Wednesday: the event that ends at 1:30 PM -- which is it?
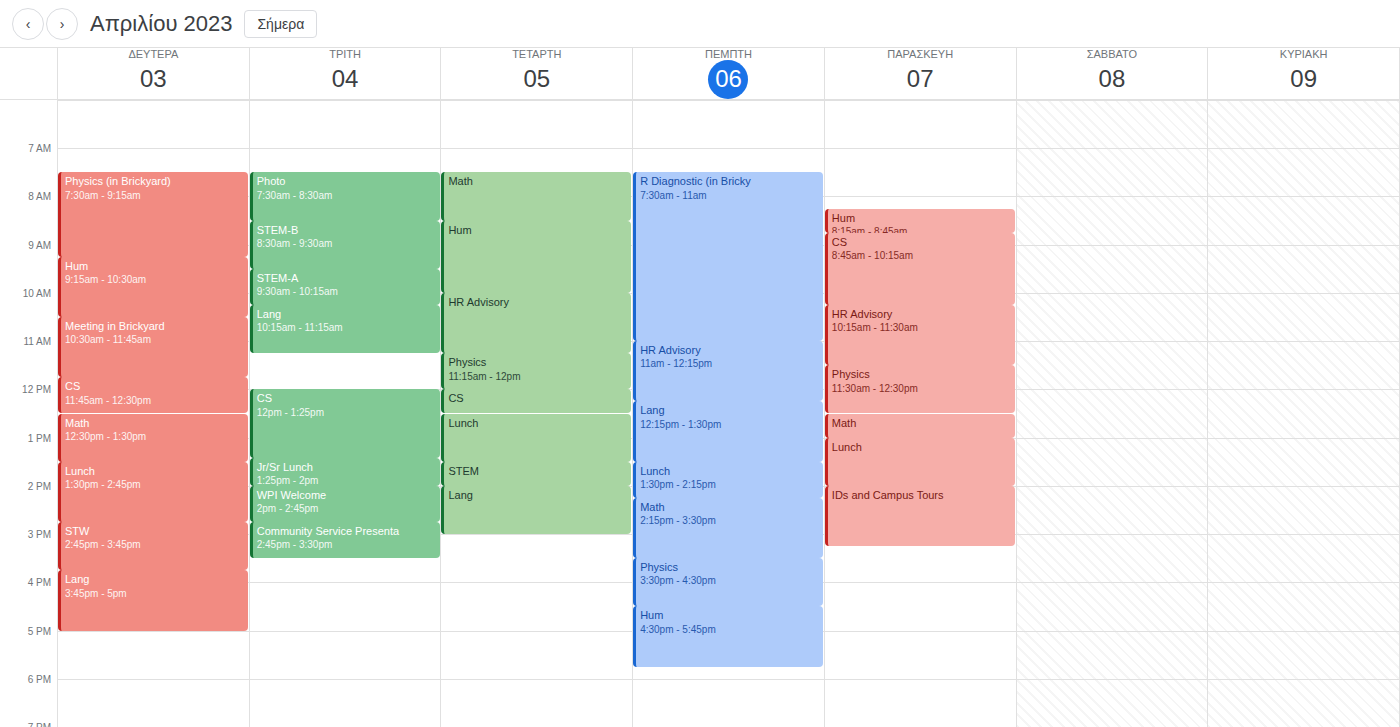
"Lunch"